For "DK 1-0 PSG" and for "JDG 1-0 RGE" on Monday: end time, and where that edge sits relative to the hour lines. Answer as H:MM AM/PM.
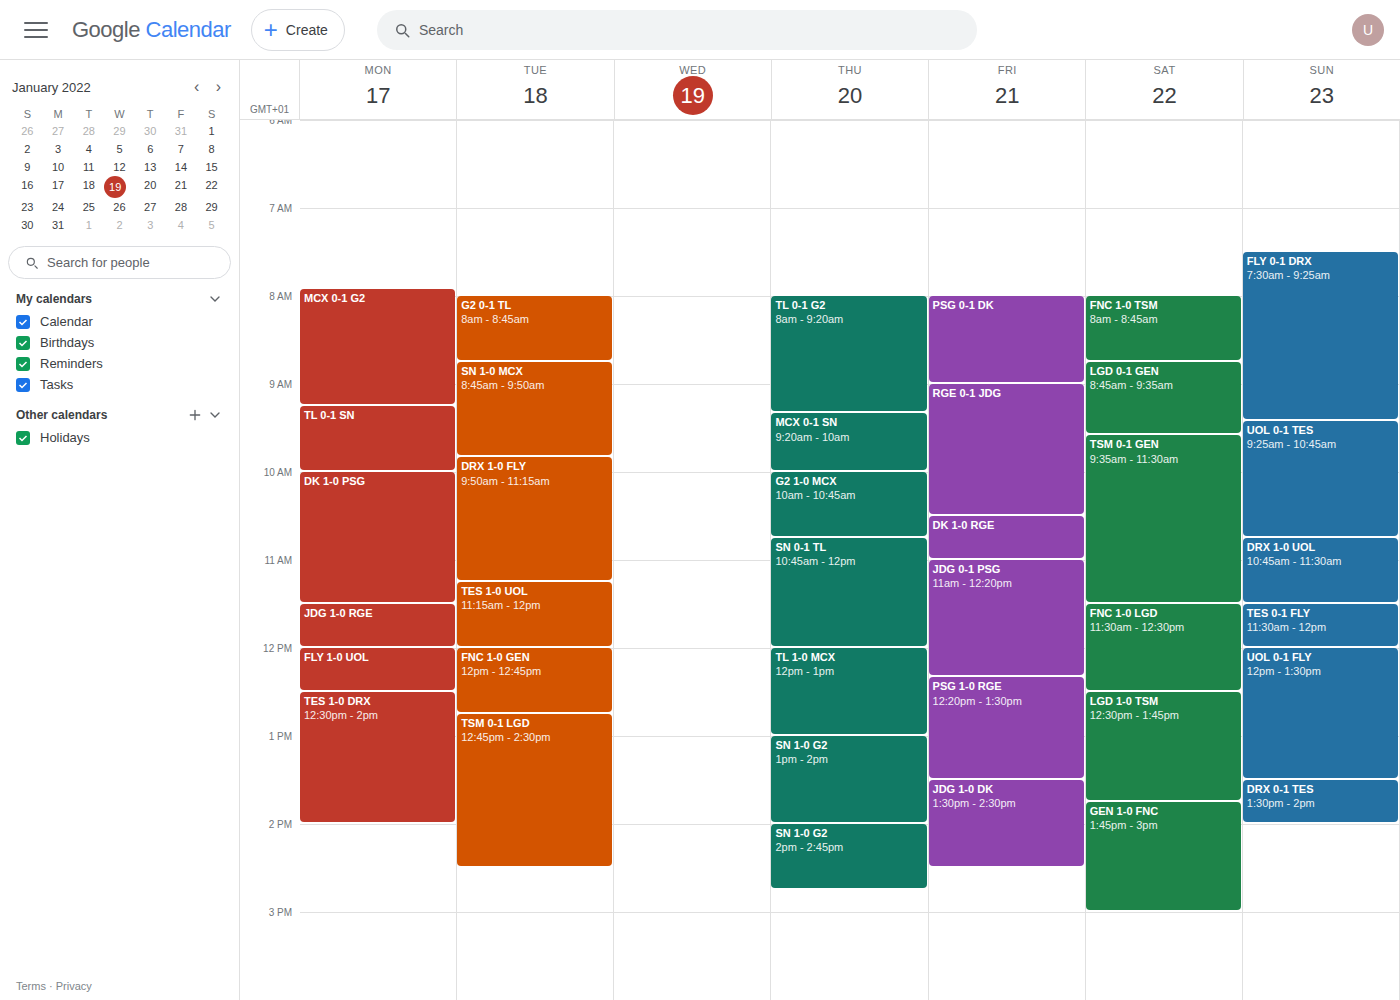
"DK 1-0 PSG": 11:30 AM, halfway between the 11 AM and 12 PM lines. "JDG 1-0 RGE": 12:00 PM, exactly on the 12 PM line.